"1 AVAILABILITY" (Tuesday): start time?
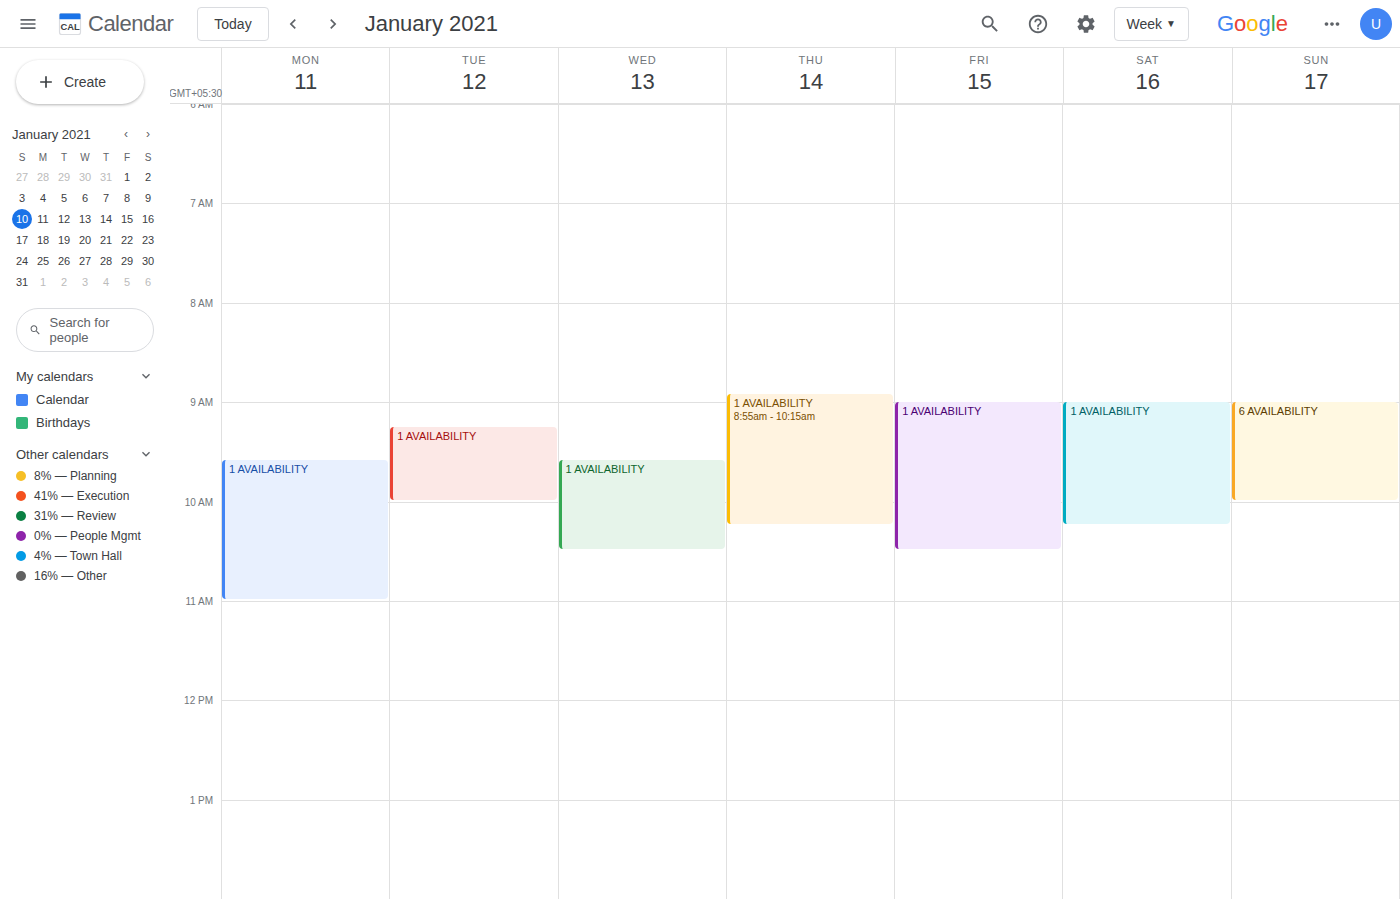
9:15 AM